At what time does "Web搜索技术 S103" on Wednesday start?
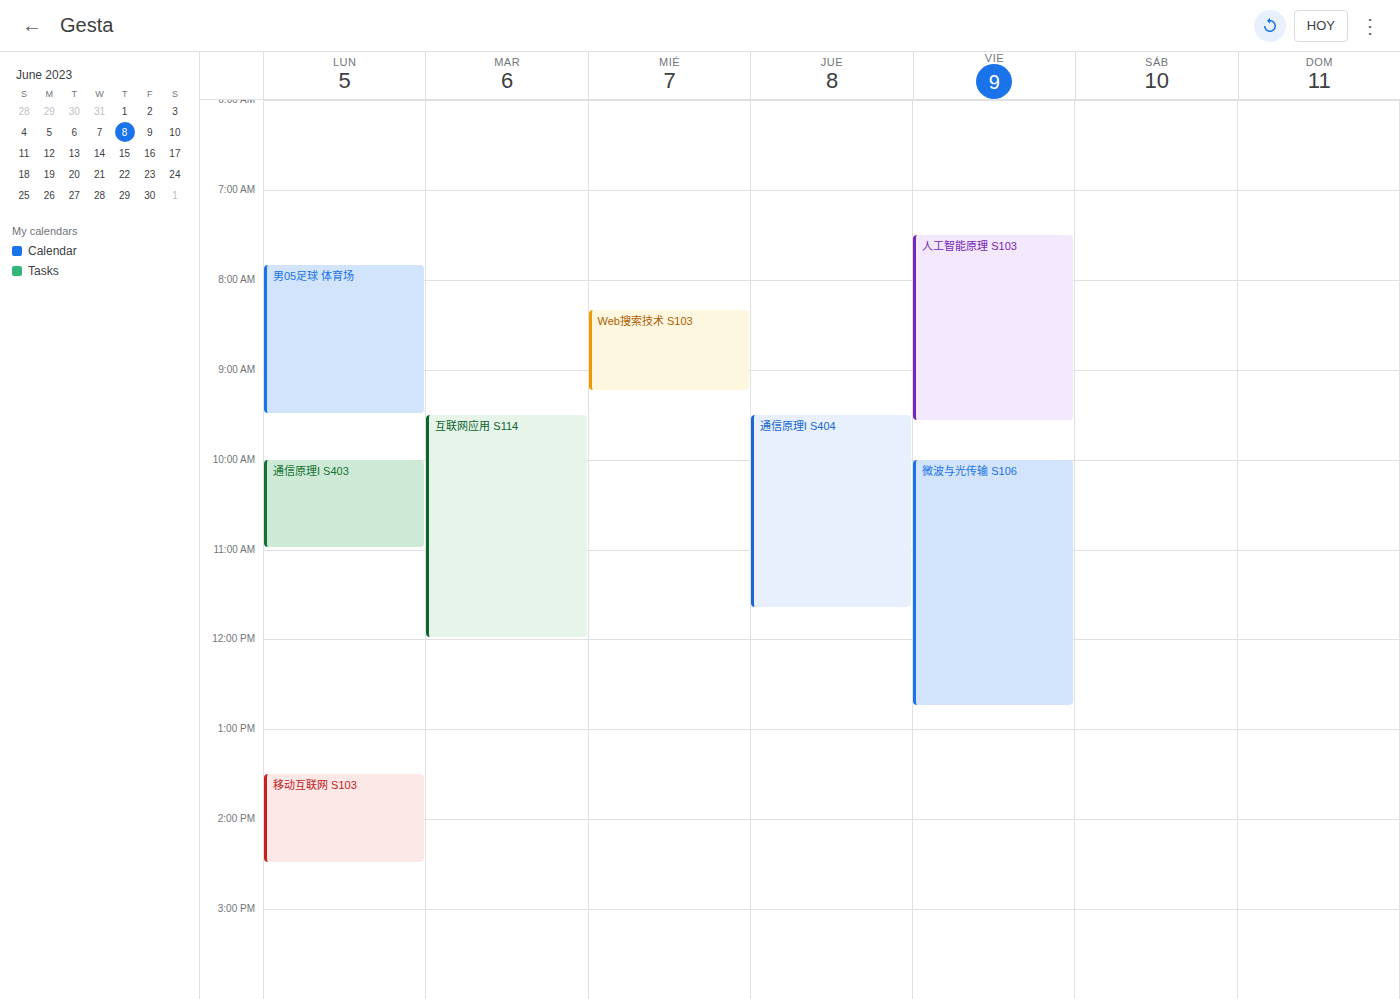
8:20 AM